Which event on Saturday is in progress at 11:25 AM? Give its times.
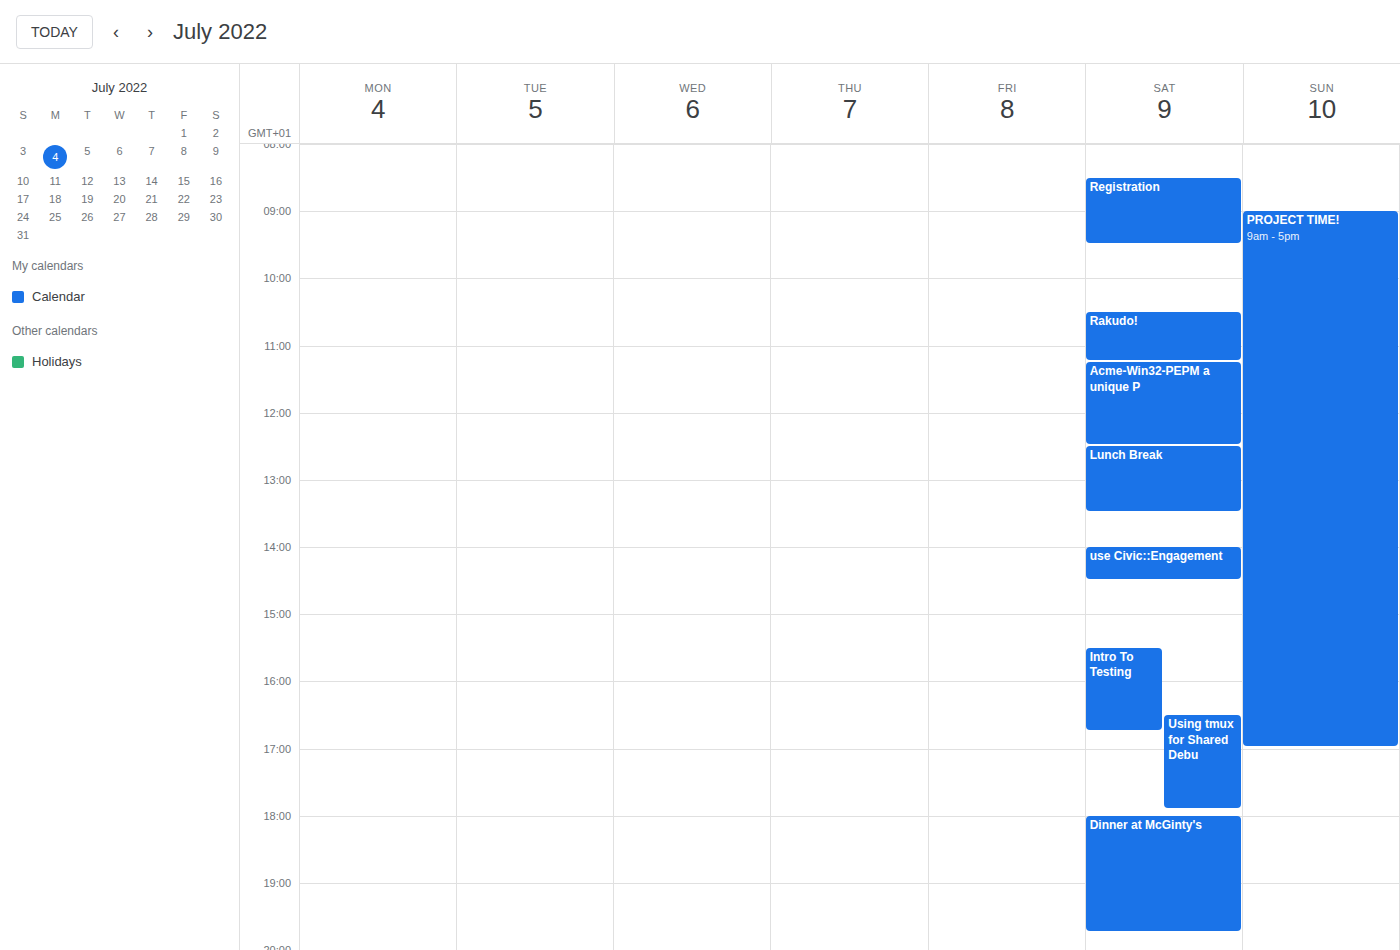
"Acme-Win32-PEPM a unique P", 11:15 AM to 12:30 PM